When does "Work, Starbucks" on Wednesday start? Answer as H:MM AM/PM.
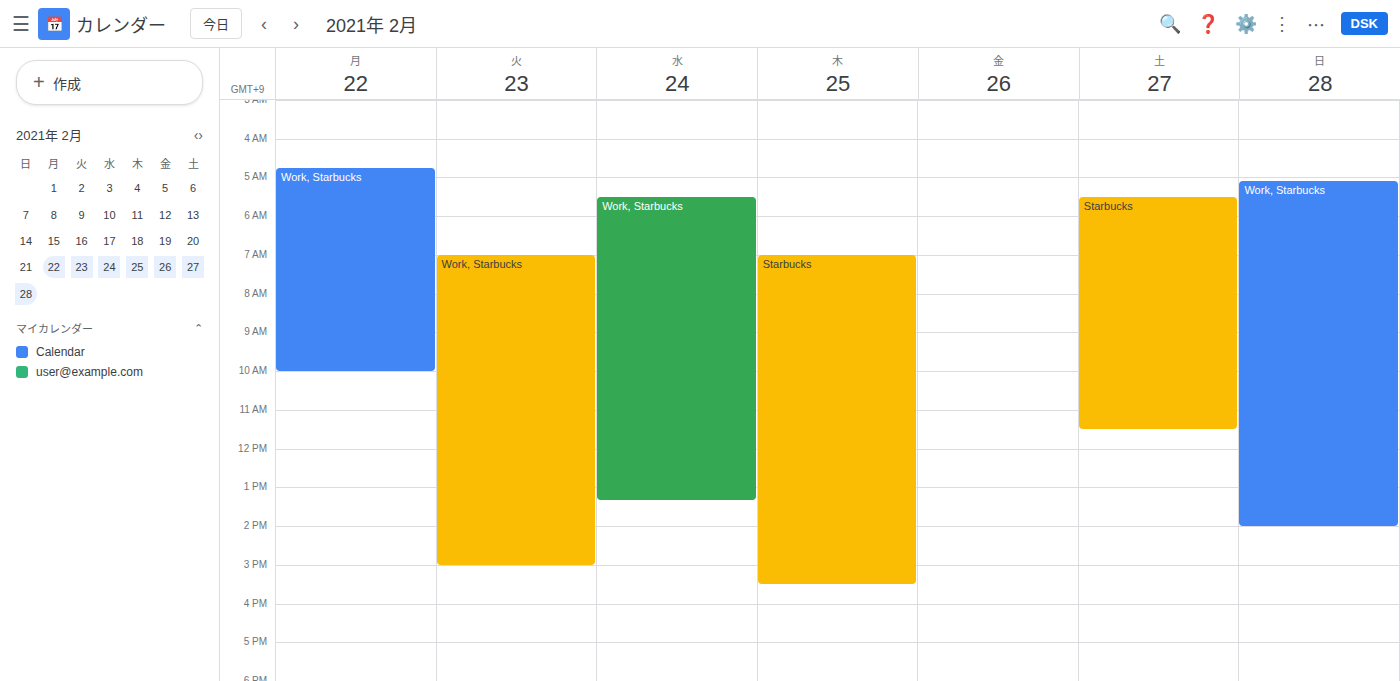
5:30 AM